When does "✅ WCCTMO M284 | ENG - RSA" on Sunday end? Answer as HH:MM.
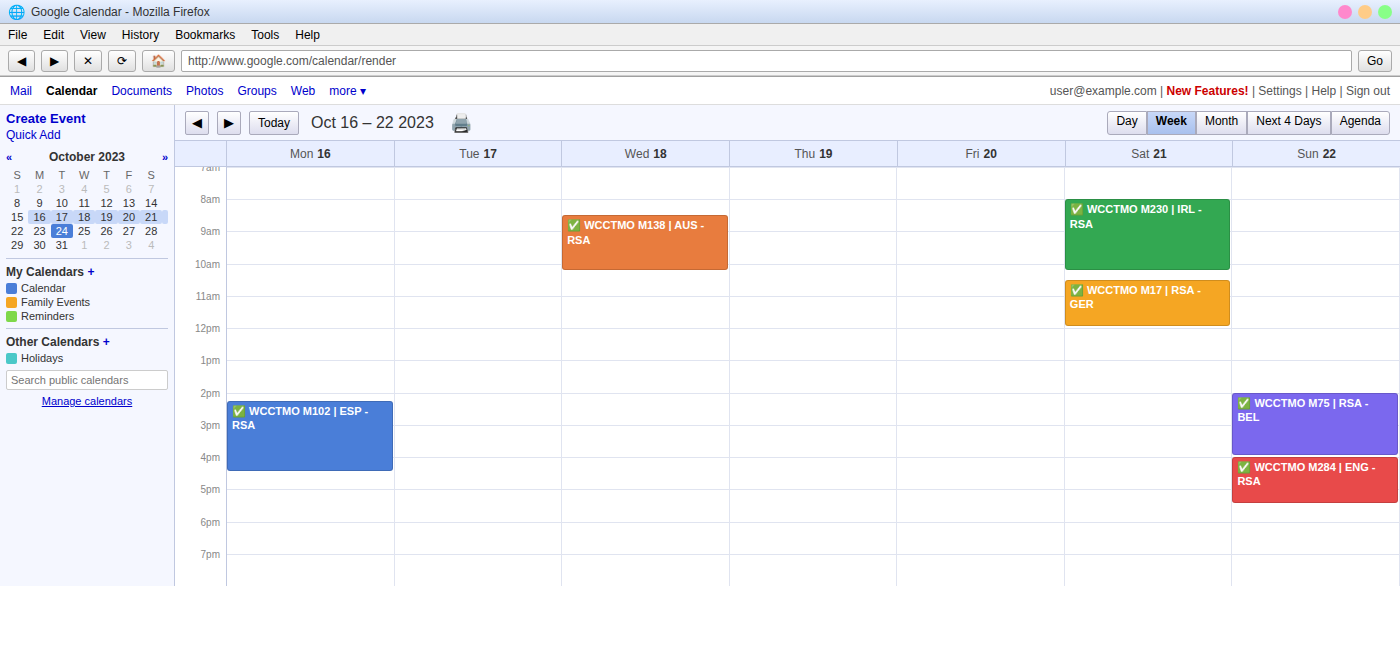
17:30